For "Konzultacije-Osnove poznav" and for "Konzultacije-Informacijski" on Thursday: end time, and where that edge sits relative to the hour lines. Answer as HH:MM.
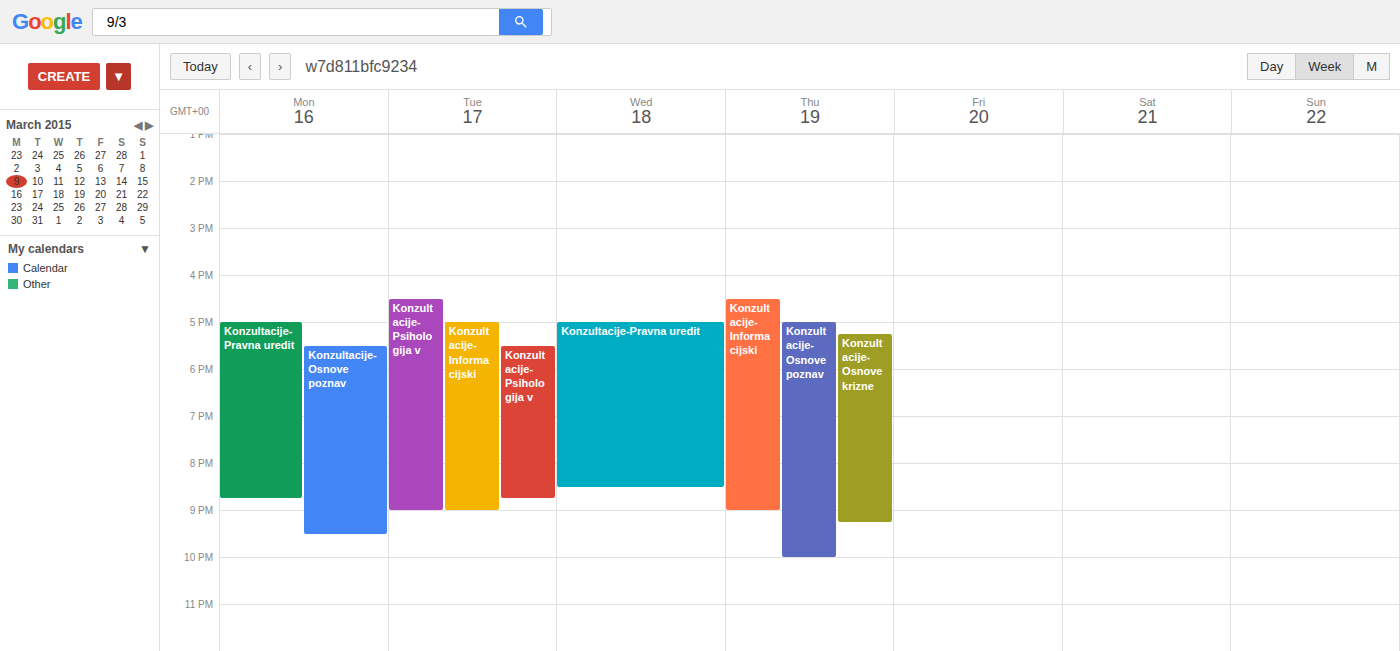
"Konzultacije-Osnove poznav": 22:00, exactly on the 22:00 line. "Konzultacije-Informacijski": 21:00, exactly on the 21:00 line.